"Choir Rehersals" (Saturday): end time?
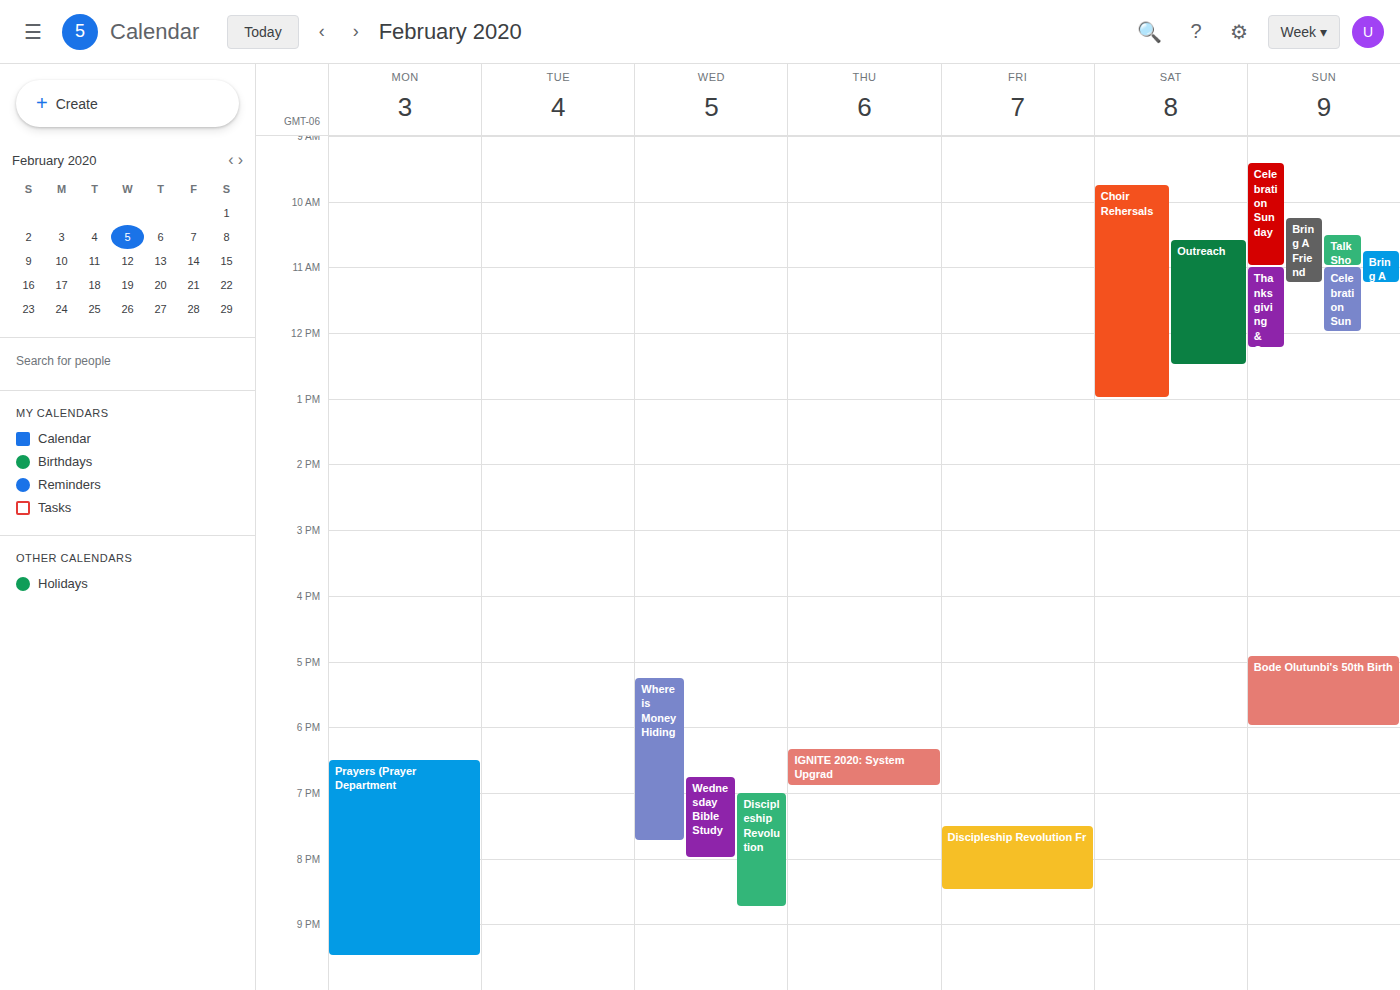
1:00 PM